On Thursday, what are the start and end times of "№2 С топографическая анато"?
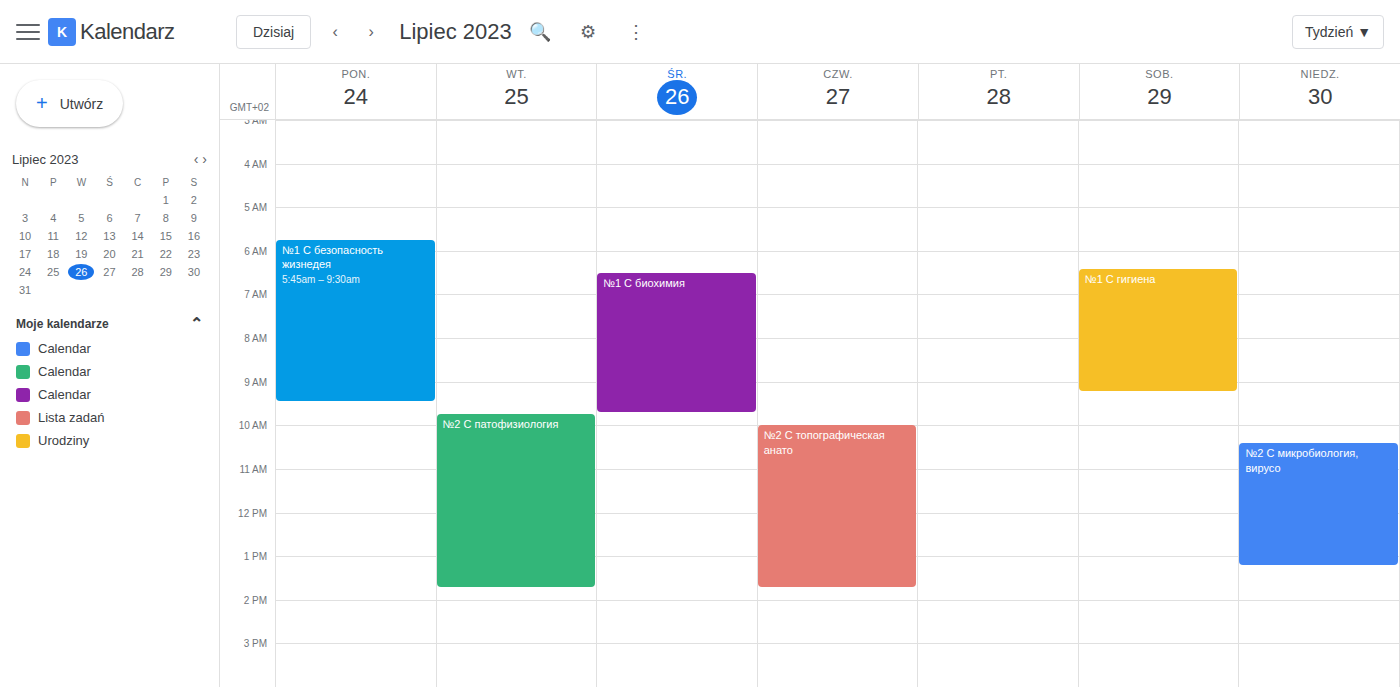
10:00 AM to 1:45 PM